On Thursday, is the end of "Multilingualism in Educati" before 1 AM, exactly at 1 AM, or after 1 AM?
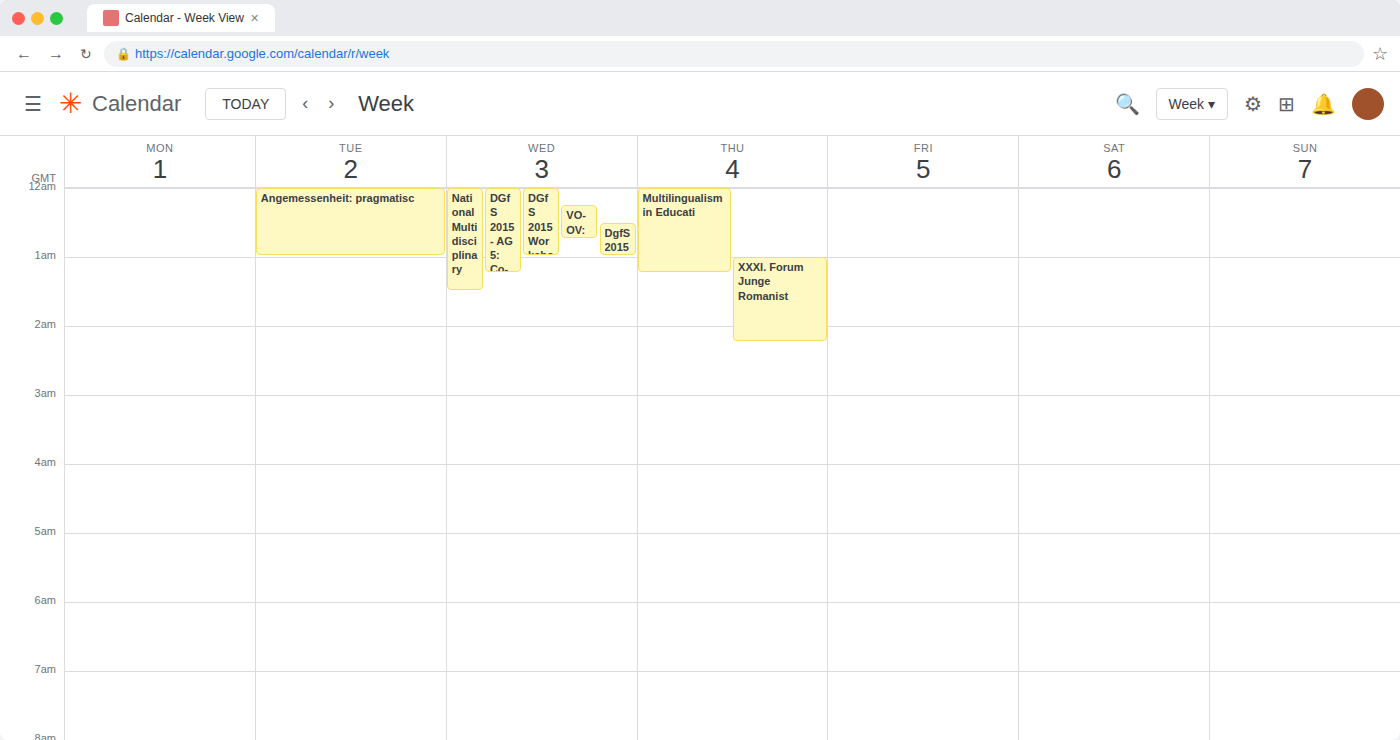
1:15 AM -- after 1 AM, 15 minutes below the 1 AM line.